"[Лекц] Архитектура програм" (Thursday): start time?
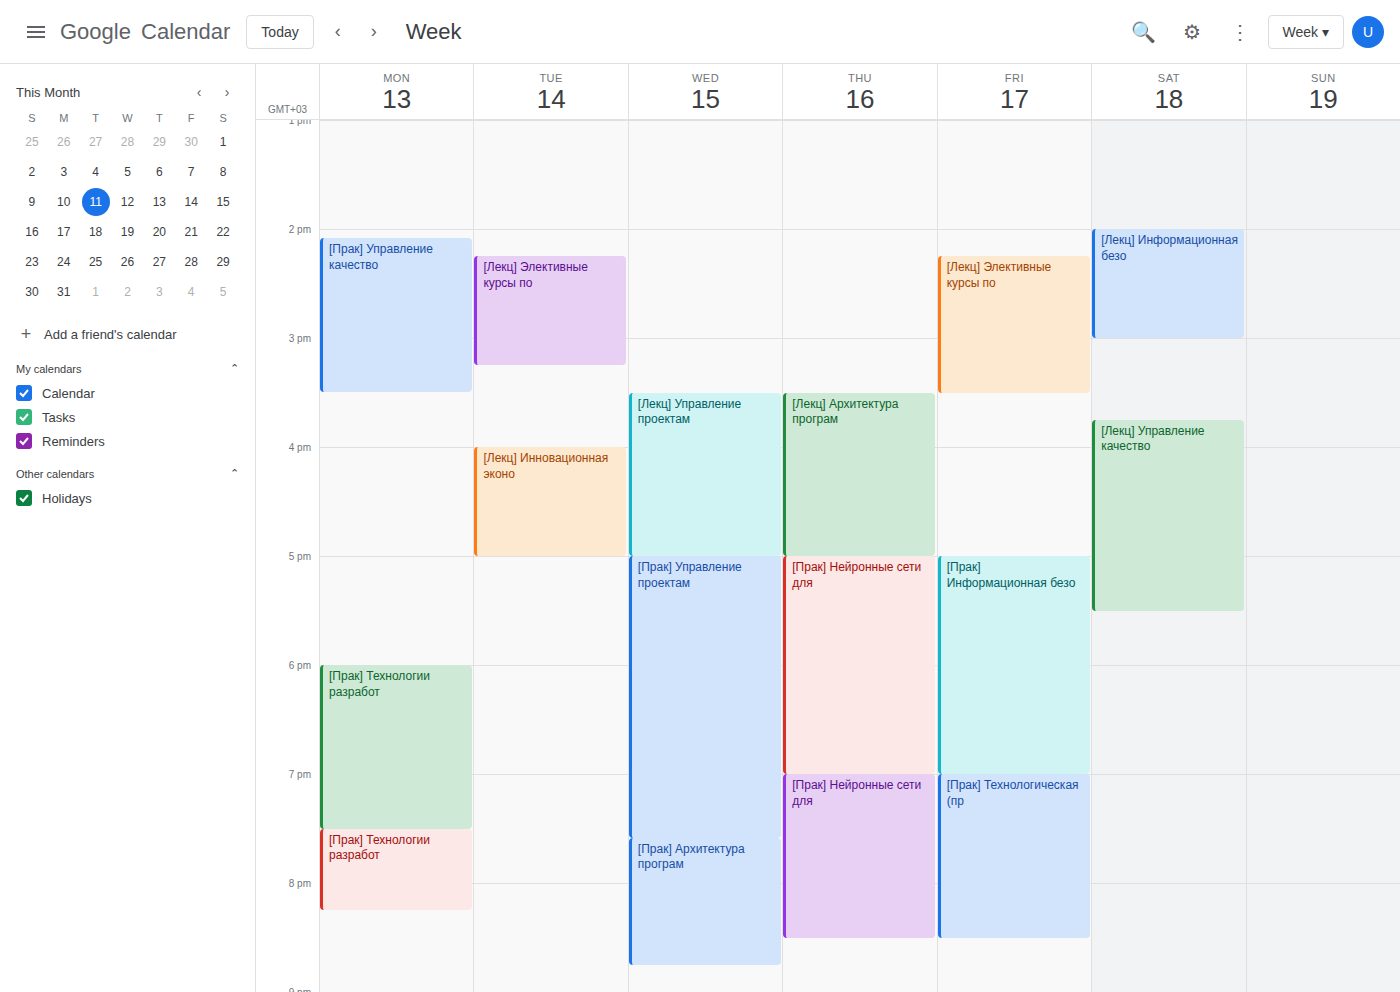
3:30 PM